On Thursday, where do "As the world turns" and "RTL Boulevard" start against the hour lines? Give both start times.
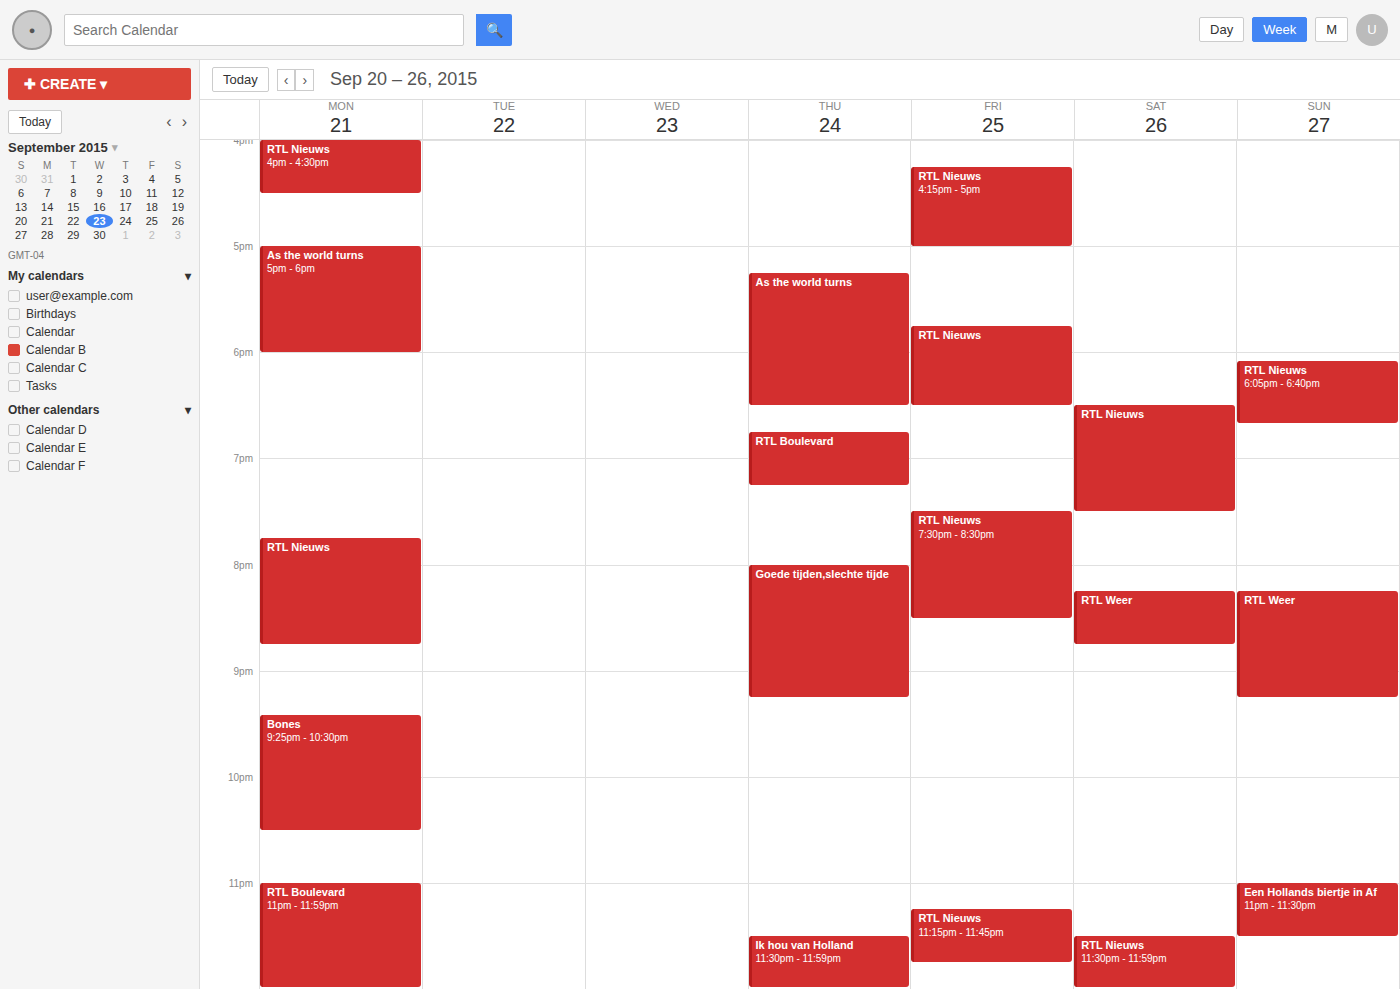
"As the world turns": 5:15 PM, neither: a quarter of the way from the 5 PM line to the 6 PM line. "RTL Boulevard": 6:45 PM, neither: three quarters of the way from the 6 PM line to the 7 PM line.